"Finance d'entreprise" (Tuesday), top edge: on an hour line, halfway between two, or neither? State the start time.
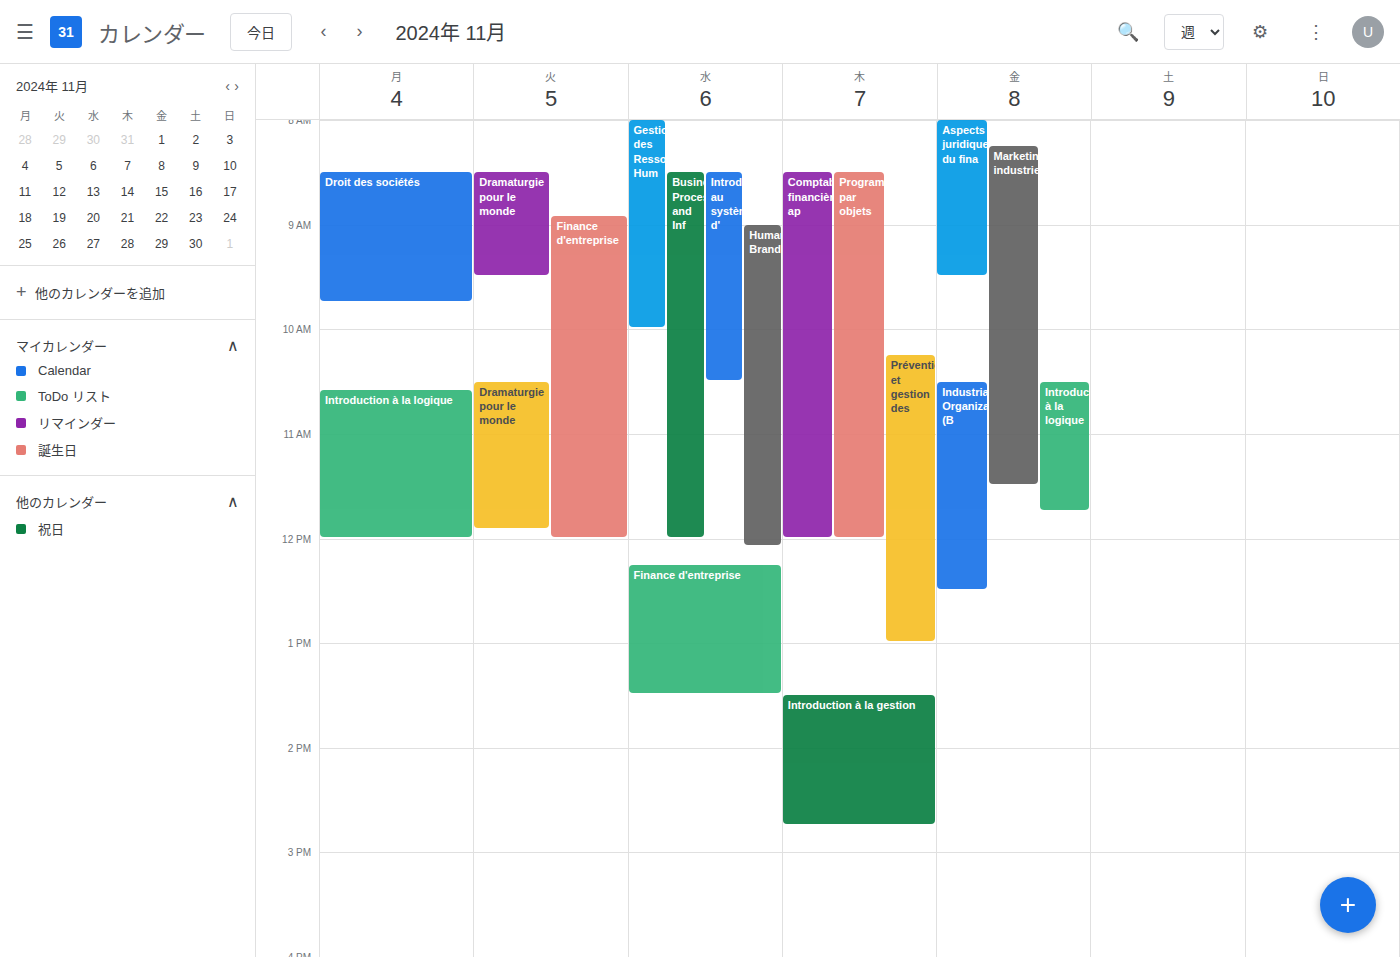
8:55 AM -- neither: 55 minutes below the 8 AM line and 5 minutes above the 9 AM line.